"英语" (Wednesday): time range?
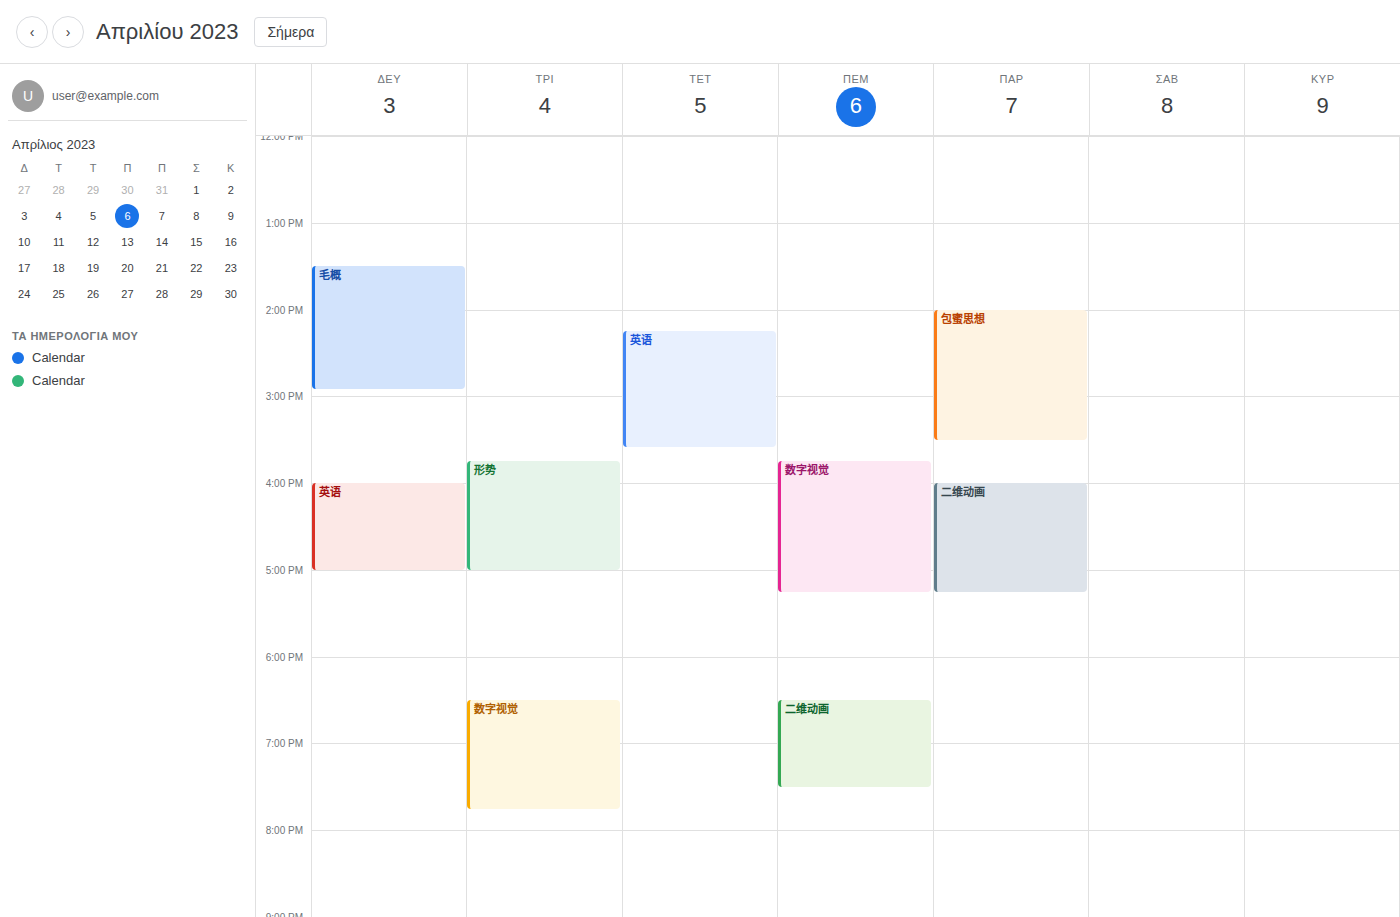
2:15 PM to 3:35 PM